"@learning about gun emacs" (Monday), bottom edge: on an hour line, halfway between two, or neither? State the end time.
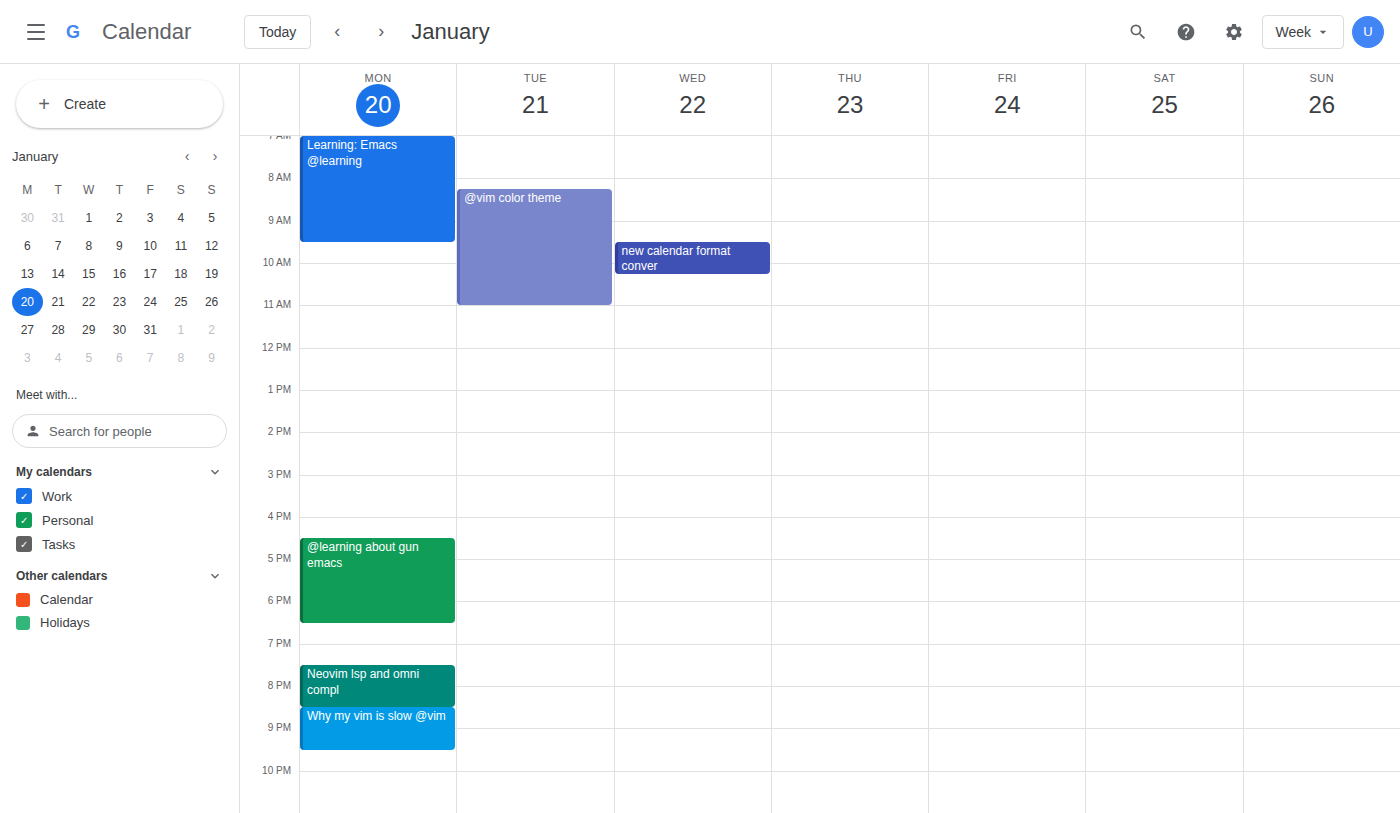
6:30 PM -- halfway between the 6 PM and 7 PM lines.